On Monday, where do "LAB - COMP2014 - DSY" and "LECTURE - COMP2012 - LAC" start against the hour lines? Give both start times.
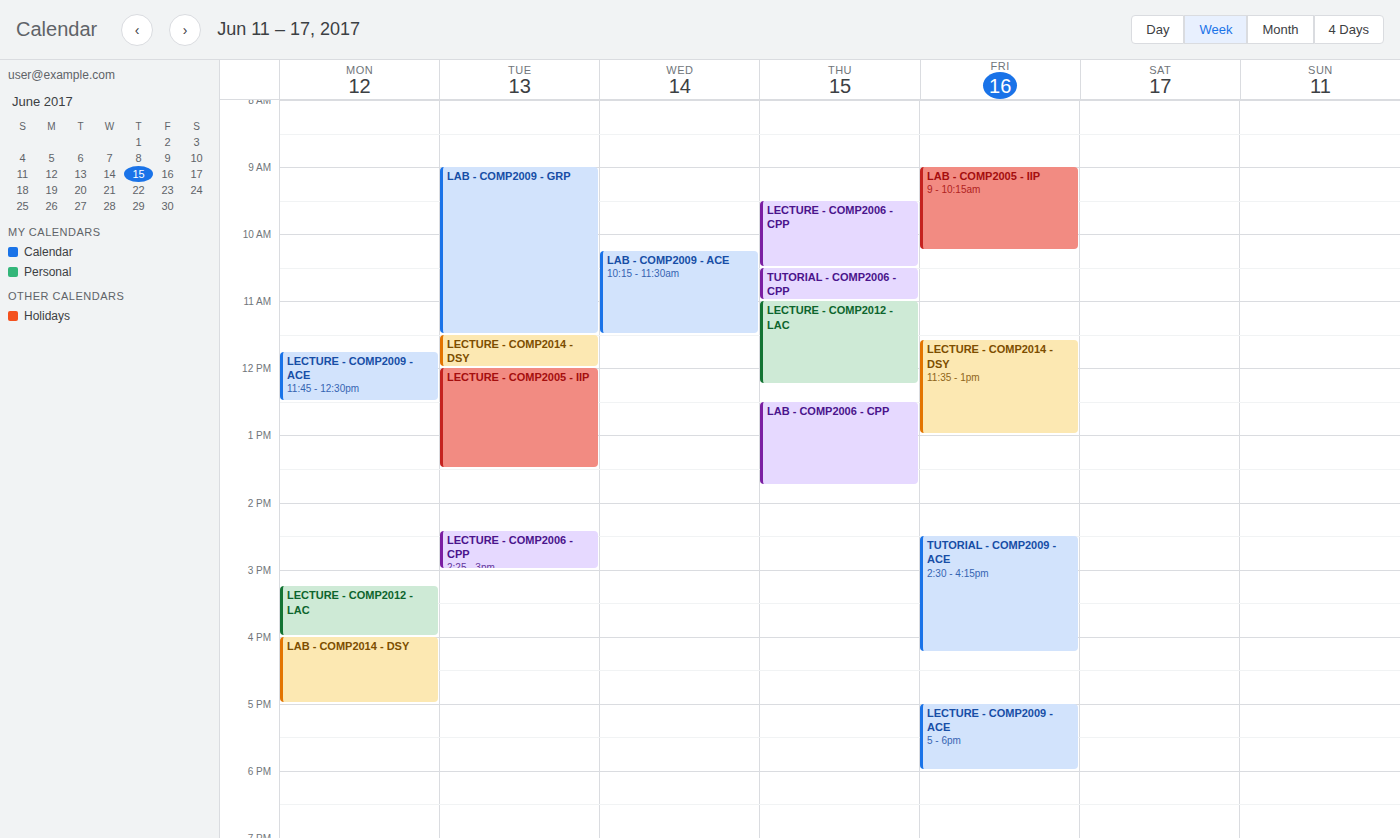
"LAB - COMP2014 - DSY": 4:00 PM, exactly on the 4 PM line. "LECTURE - COMP2012 - LAC": 3:15 PM, neither: a quarter of the way from the 3 PM line to the 4 PM line.